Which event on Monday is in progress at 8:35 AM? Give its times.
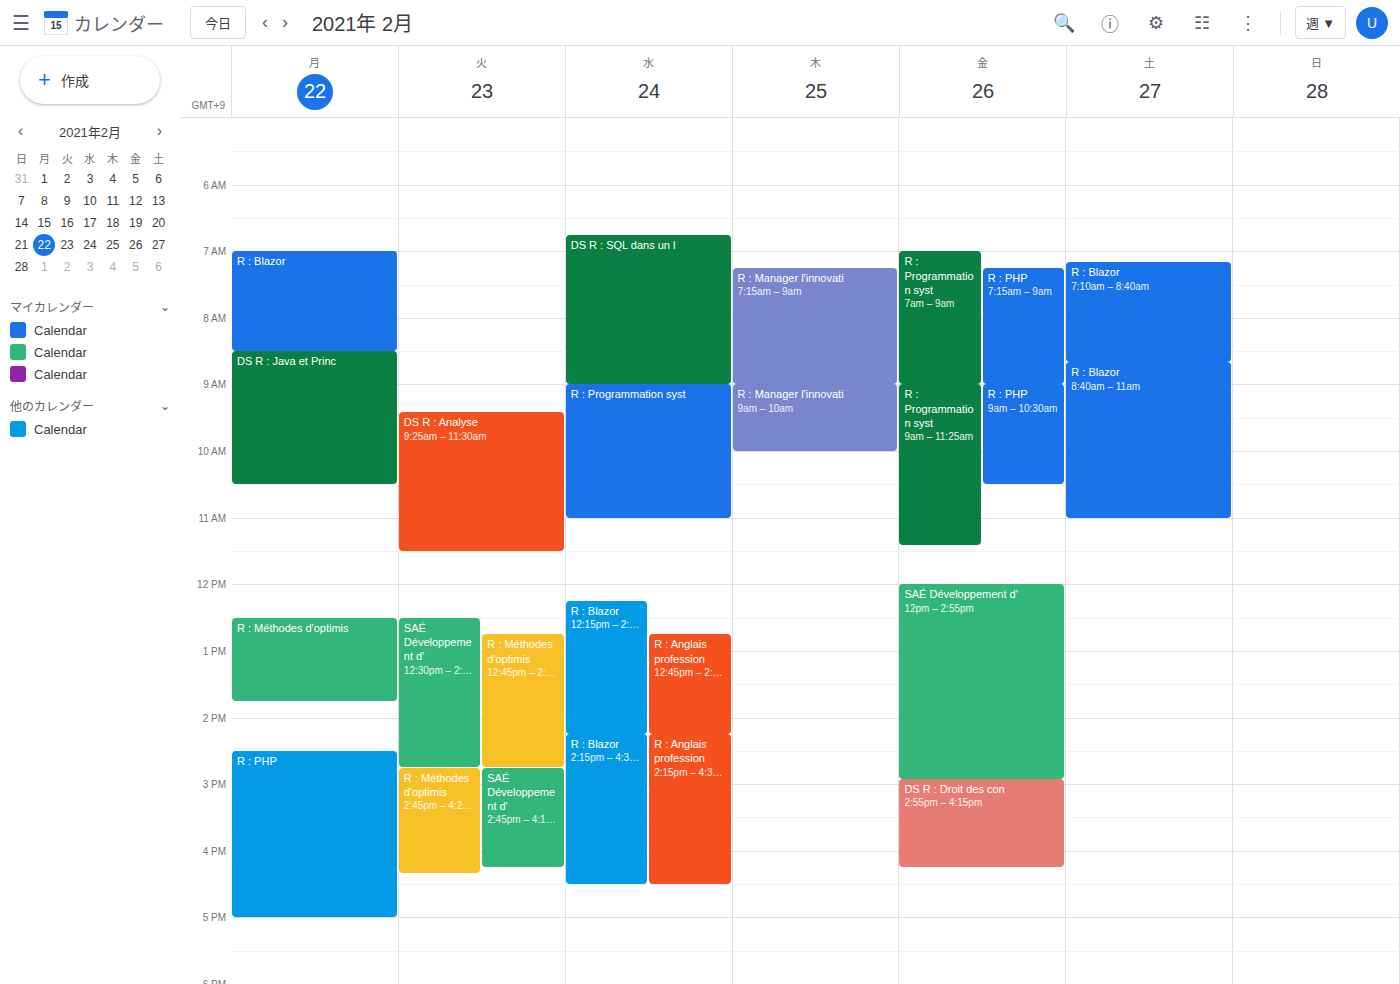
"DS R : Java et Princ", 8:30 AM to 10:30 AM